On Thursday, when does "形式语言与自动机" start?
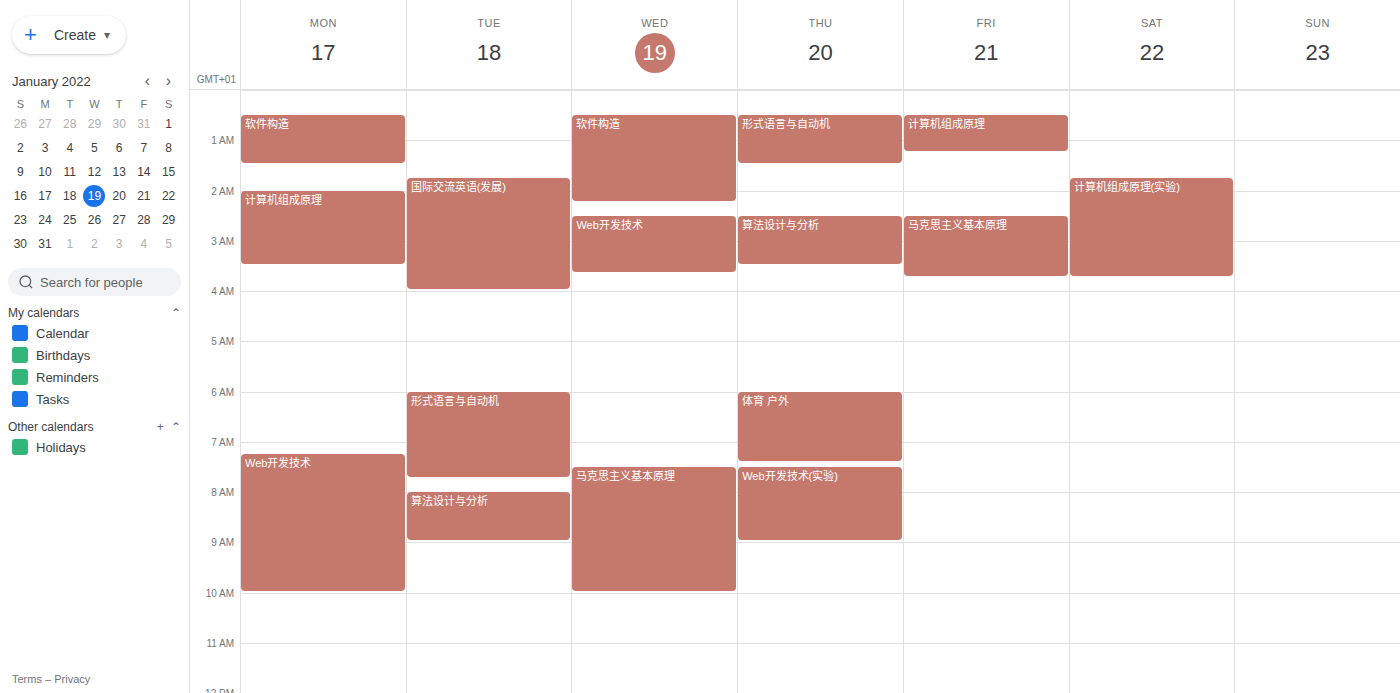
12:30 AM